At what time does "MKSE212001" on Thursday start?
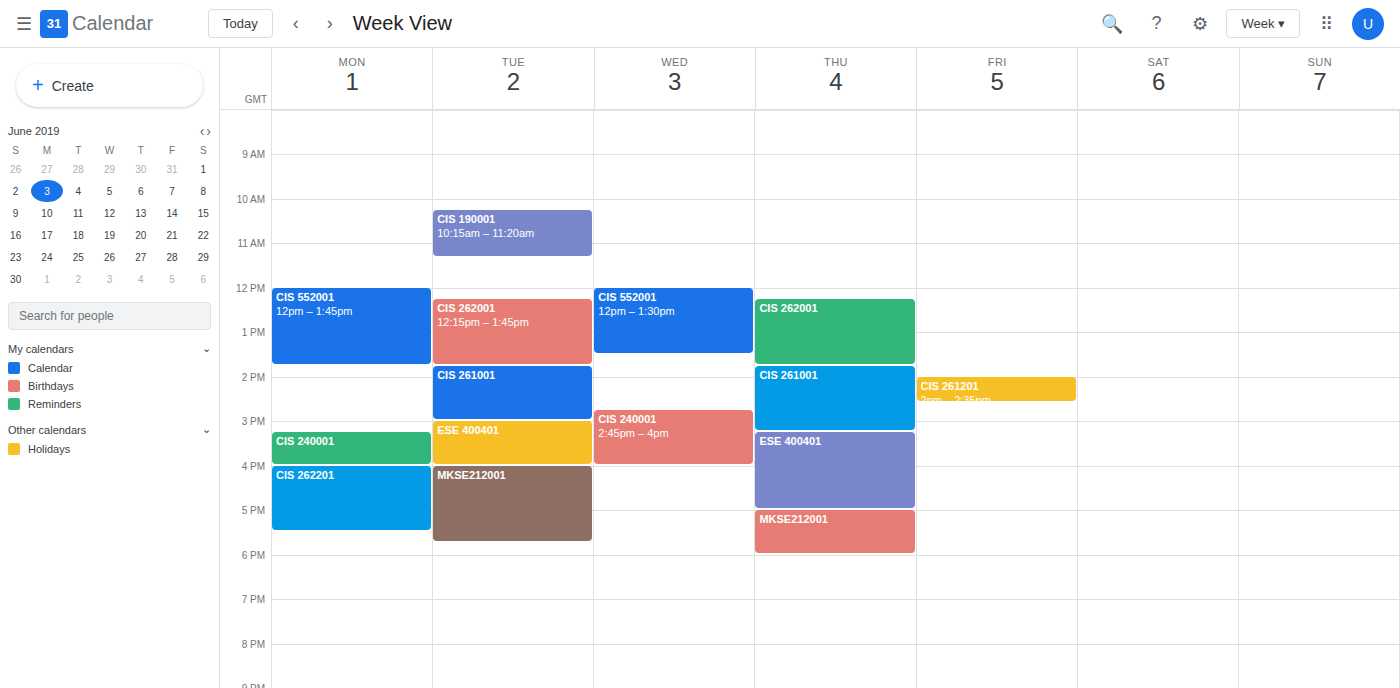
17:00